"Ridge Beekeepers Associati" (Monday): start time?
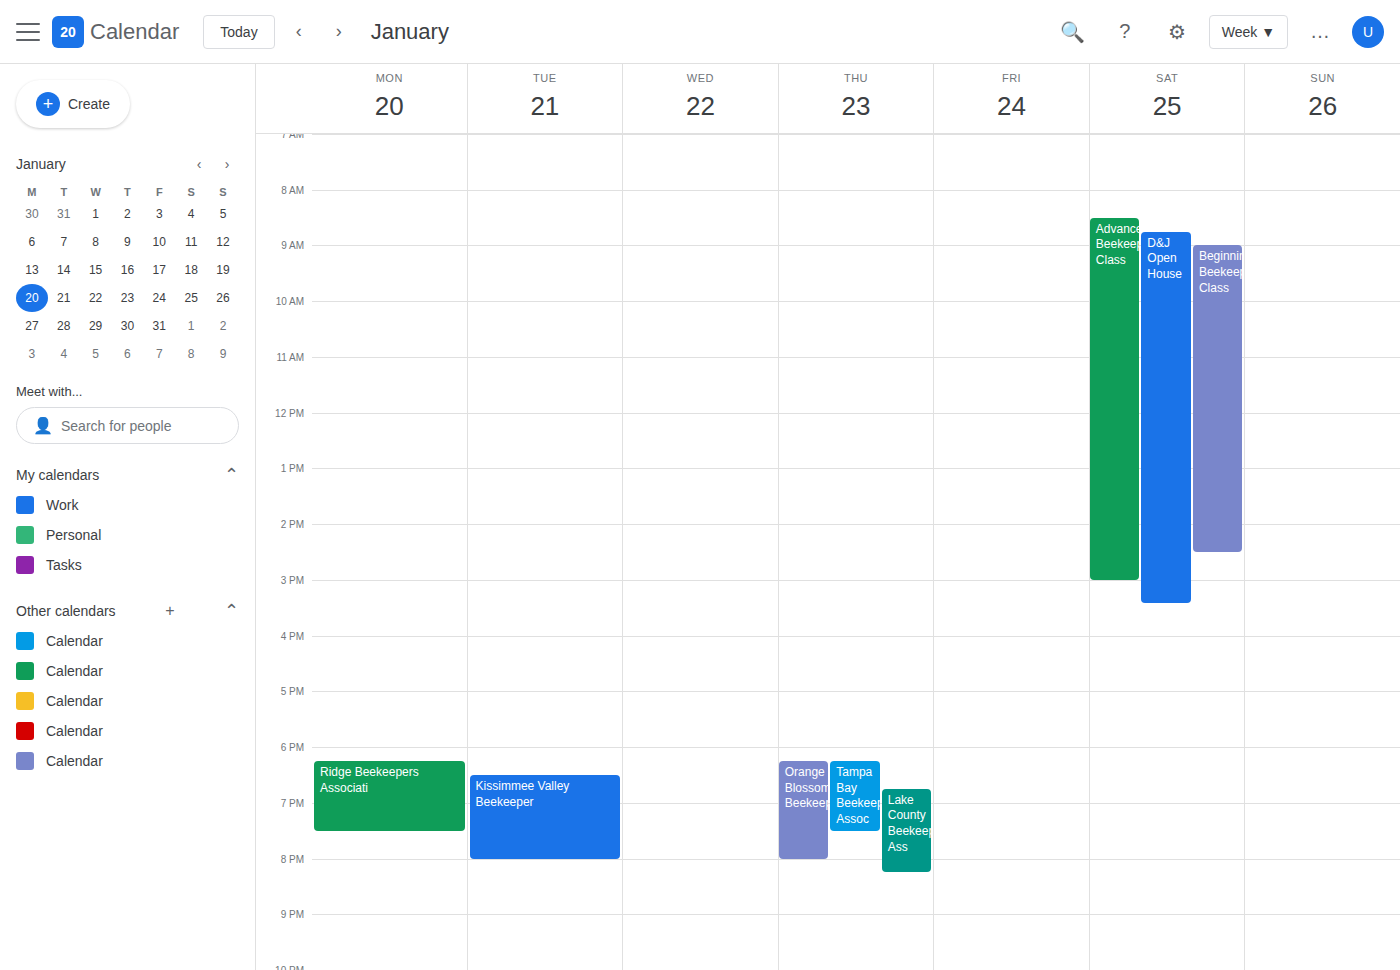
6:15 PM